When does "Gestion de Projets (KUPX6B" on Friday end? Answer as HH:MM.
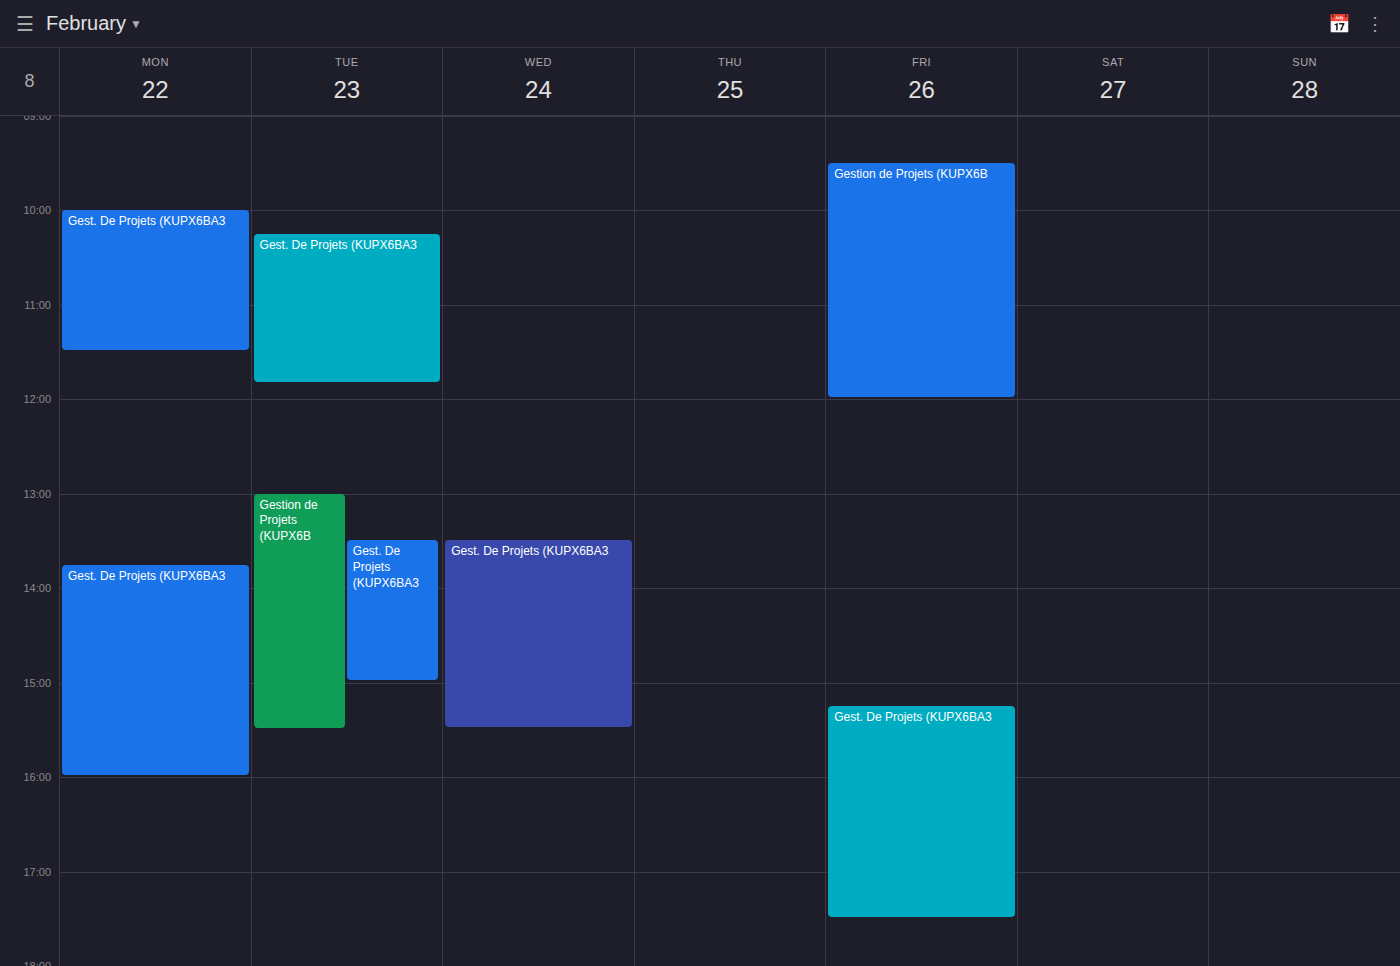
12:00